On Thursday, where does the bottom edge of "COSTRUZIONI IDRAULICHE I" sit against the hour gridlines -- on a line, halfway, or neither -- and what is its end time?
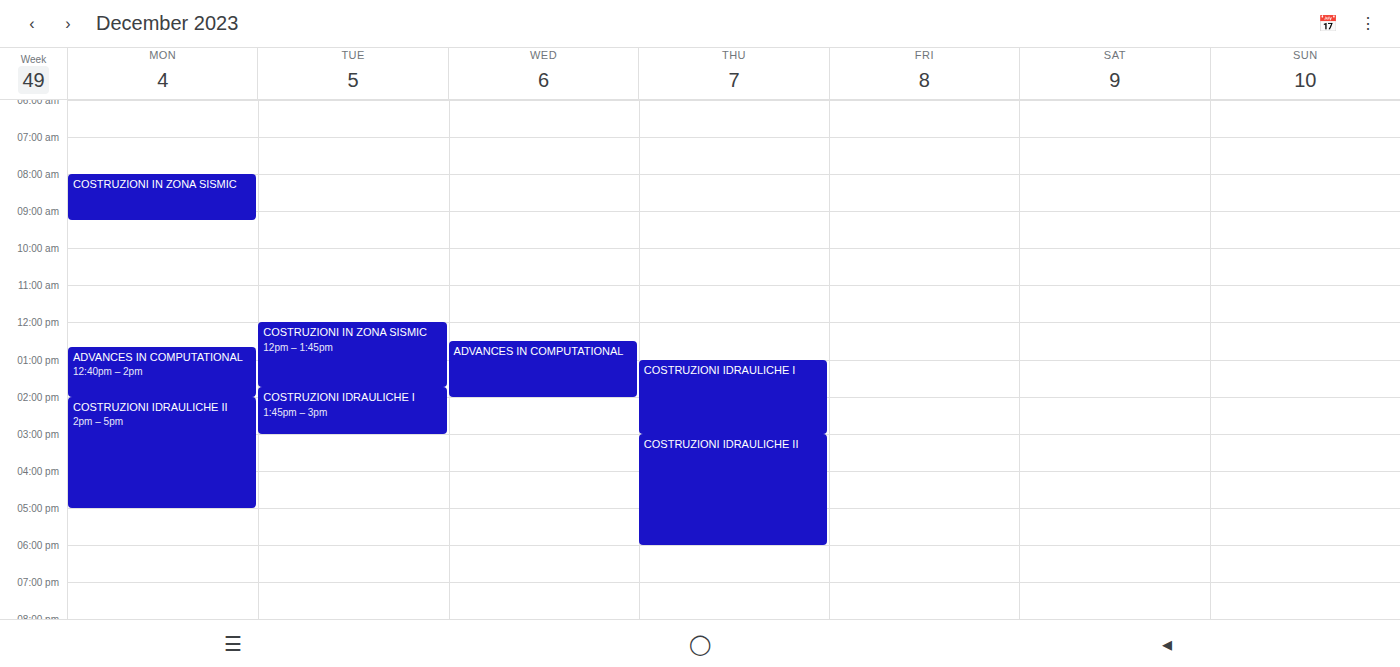
3:00 PM -- exactly on the 3 PM line.